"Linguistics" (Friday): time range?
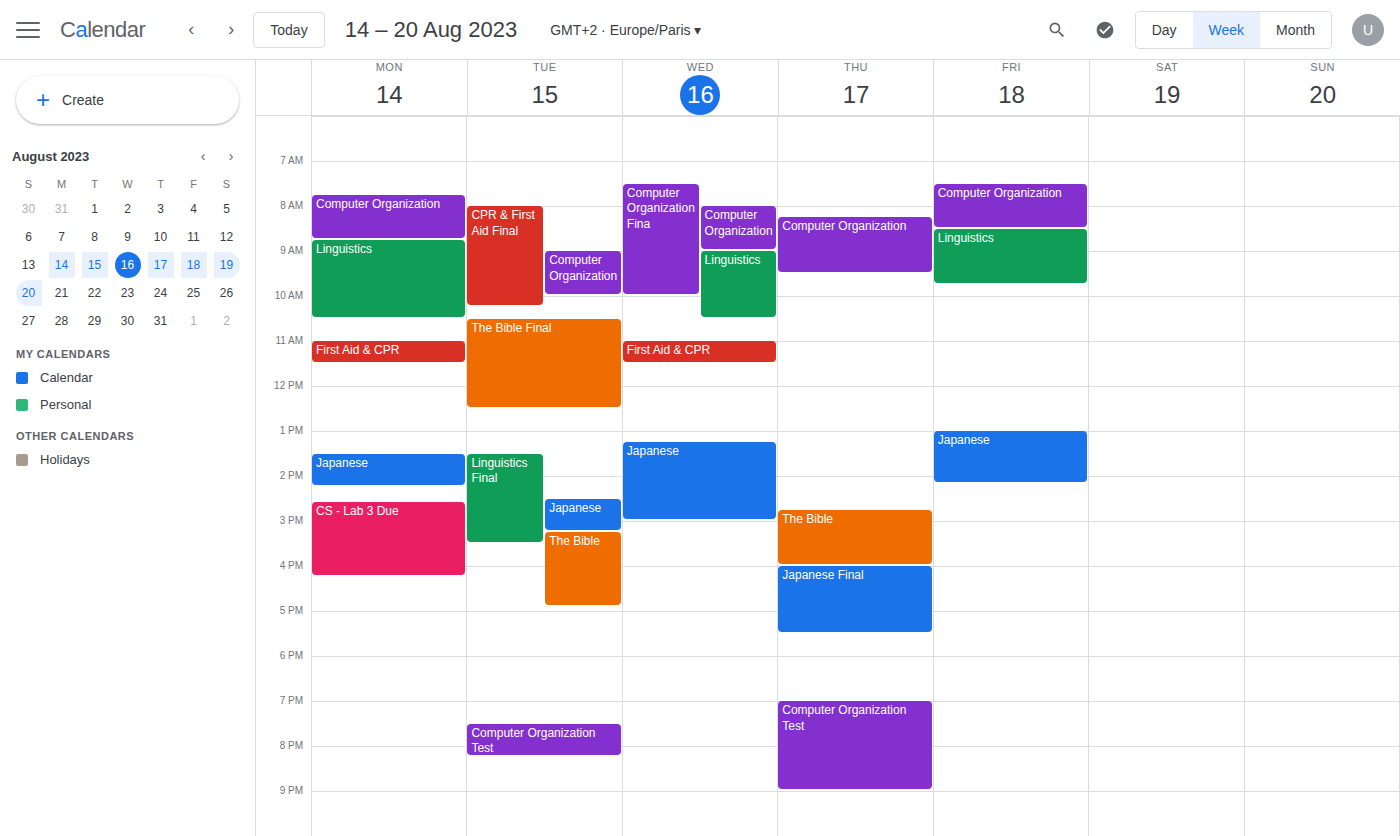
8:30 AM to 9:45 AM